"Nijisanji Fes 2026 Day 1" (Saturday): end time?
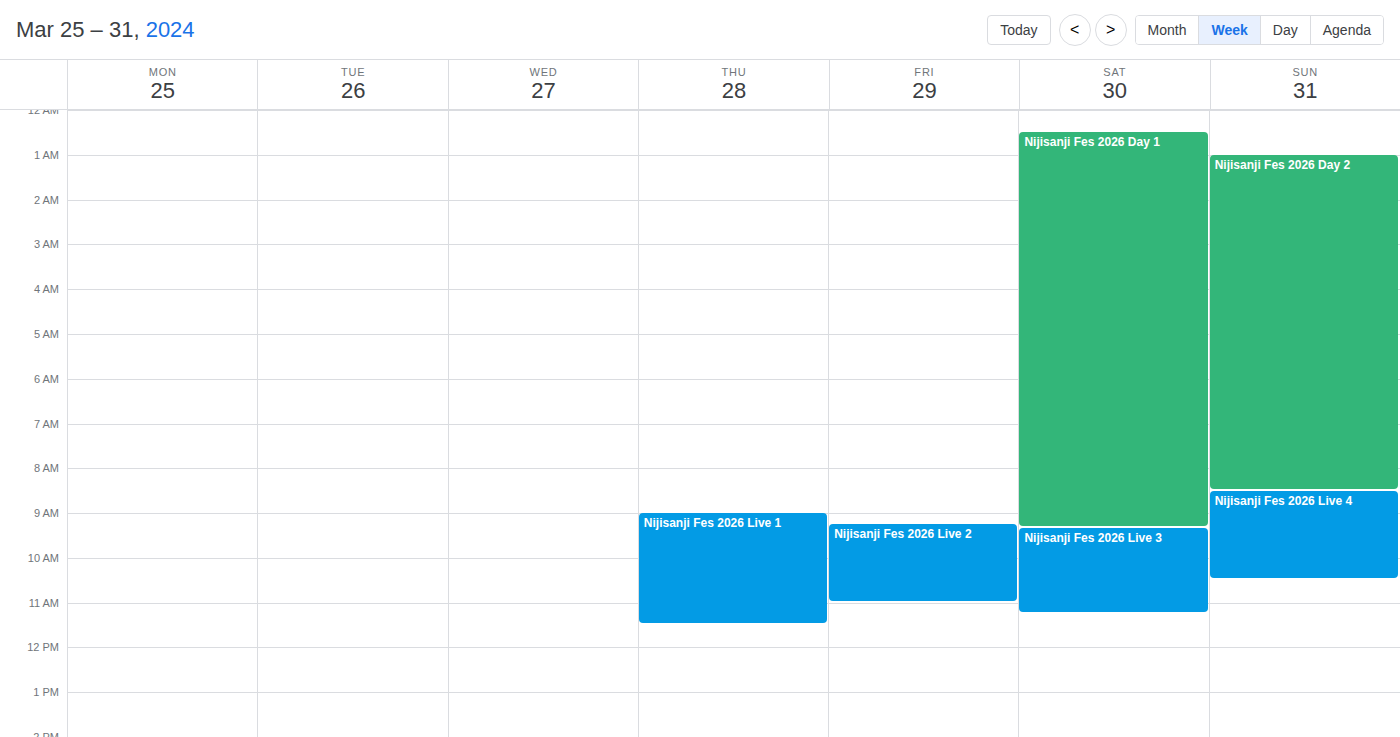
9:20 AM